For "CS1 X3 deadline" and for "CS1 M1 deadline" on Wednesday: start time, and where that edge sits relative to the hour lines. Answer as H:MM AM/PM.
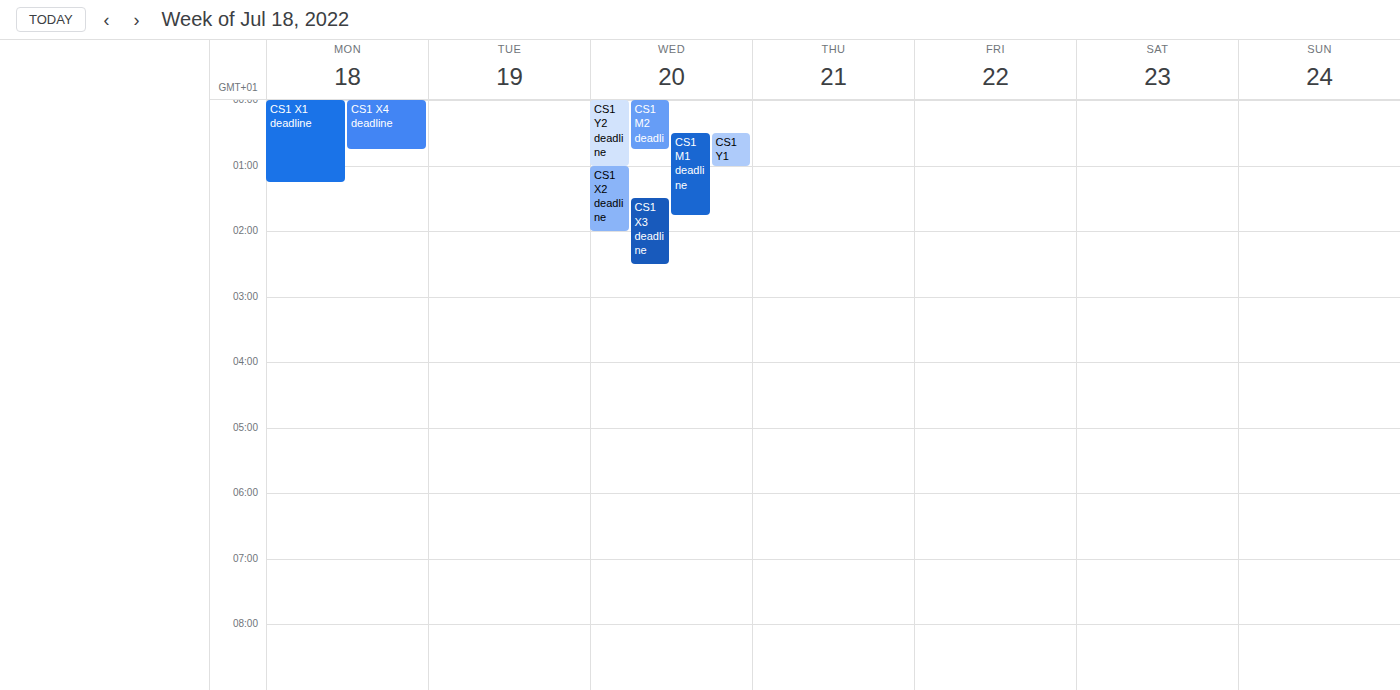
"CS1 X3 deadline": 1:30 AM, halfway between the 1 AM and 2 AM lines. "CS1 M1 deadline": 12:30 AM, halfway between the 12 AM and 1 AM lines.